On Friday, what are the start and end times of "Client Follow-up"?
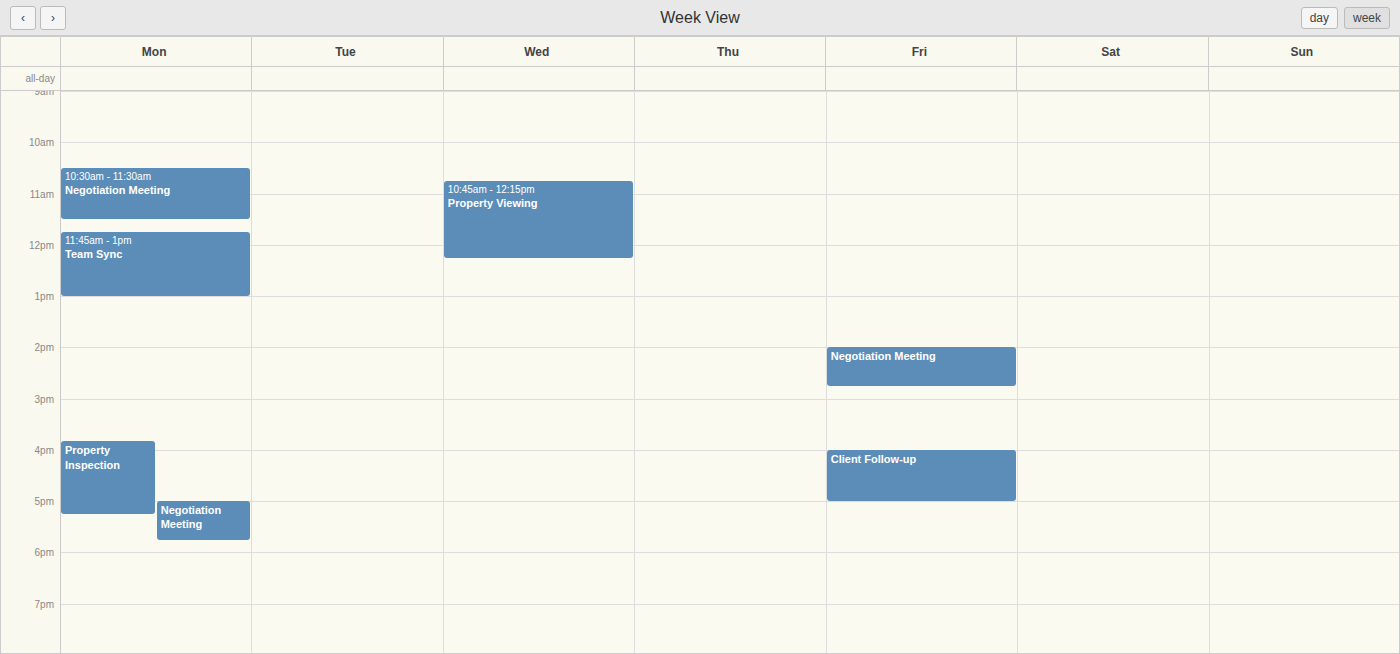
4:00 PM to 5:00 PM